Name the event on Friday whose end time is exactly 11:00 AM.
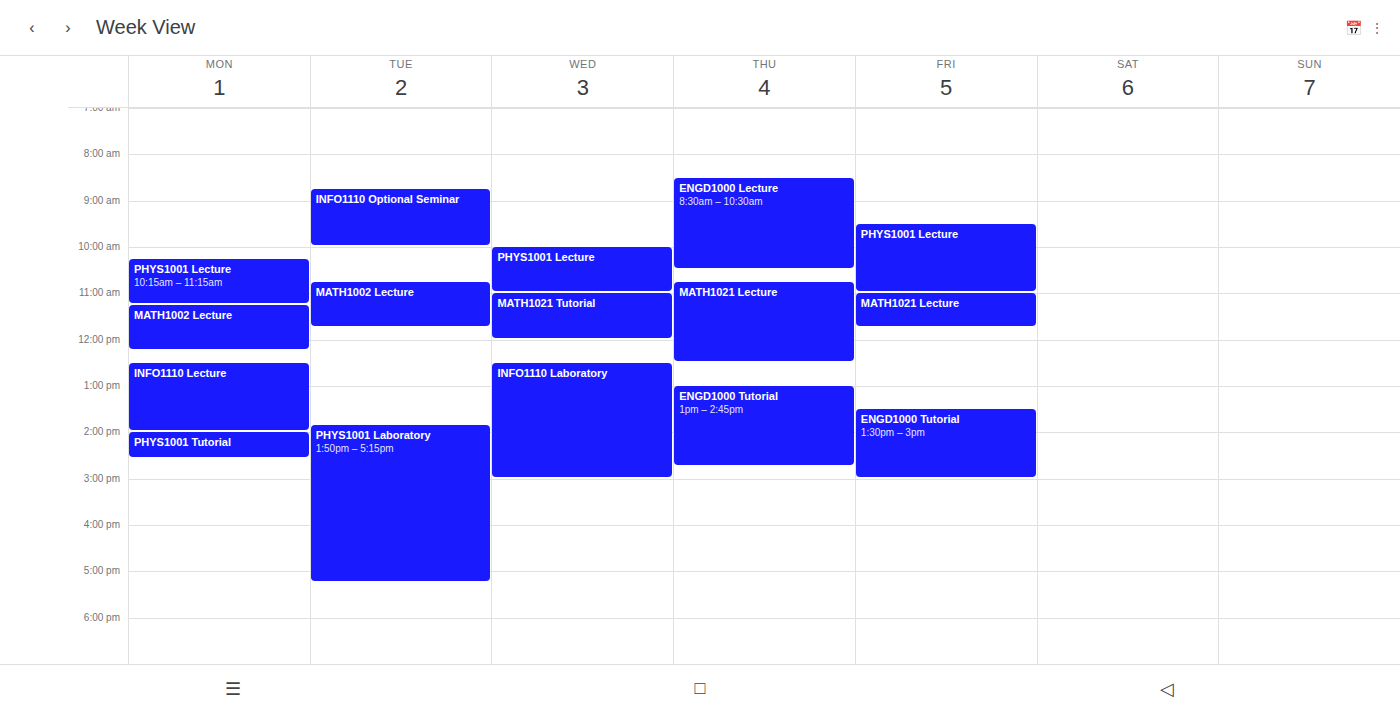
"PHYS1001 Lecture"